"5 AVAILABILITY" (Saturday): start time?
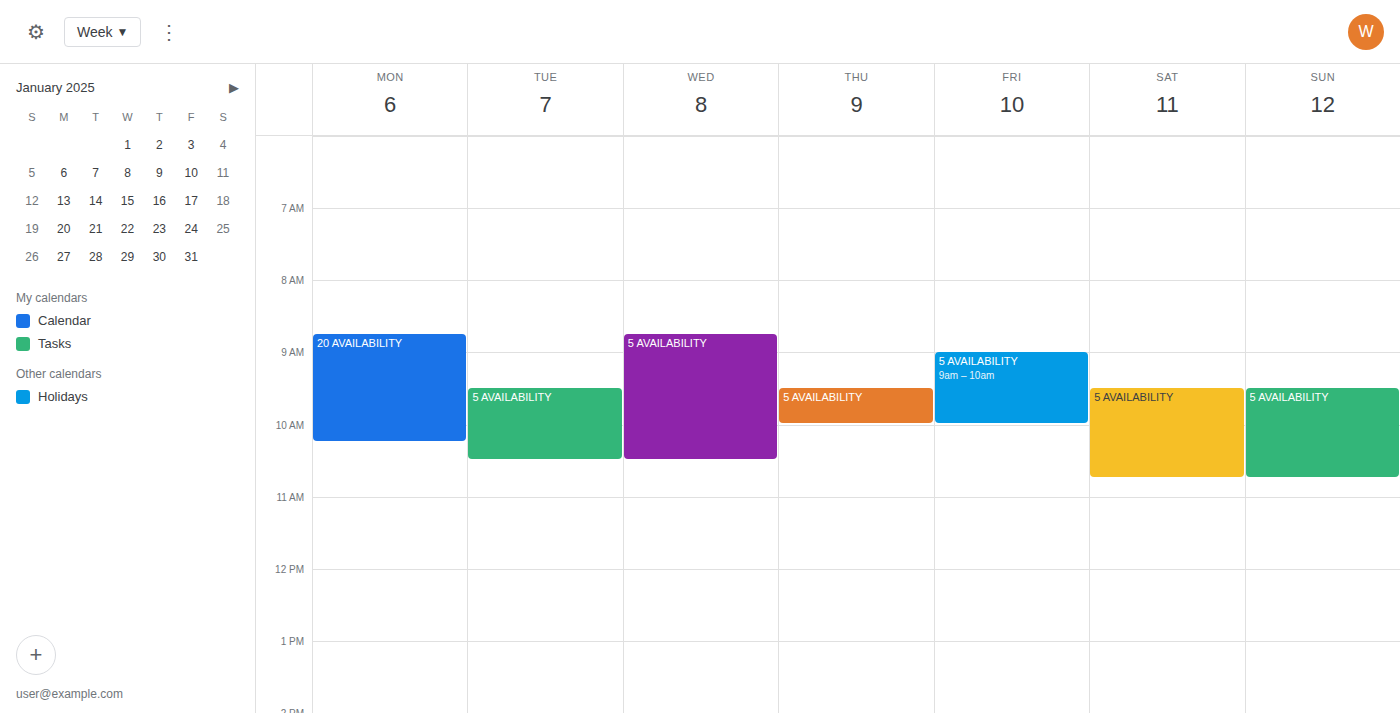
09:30